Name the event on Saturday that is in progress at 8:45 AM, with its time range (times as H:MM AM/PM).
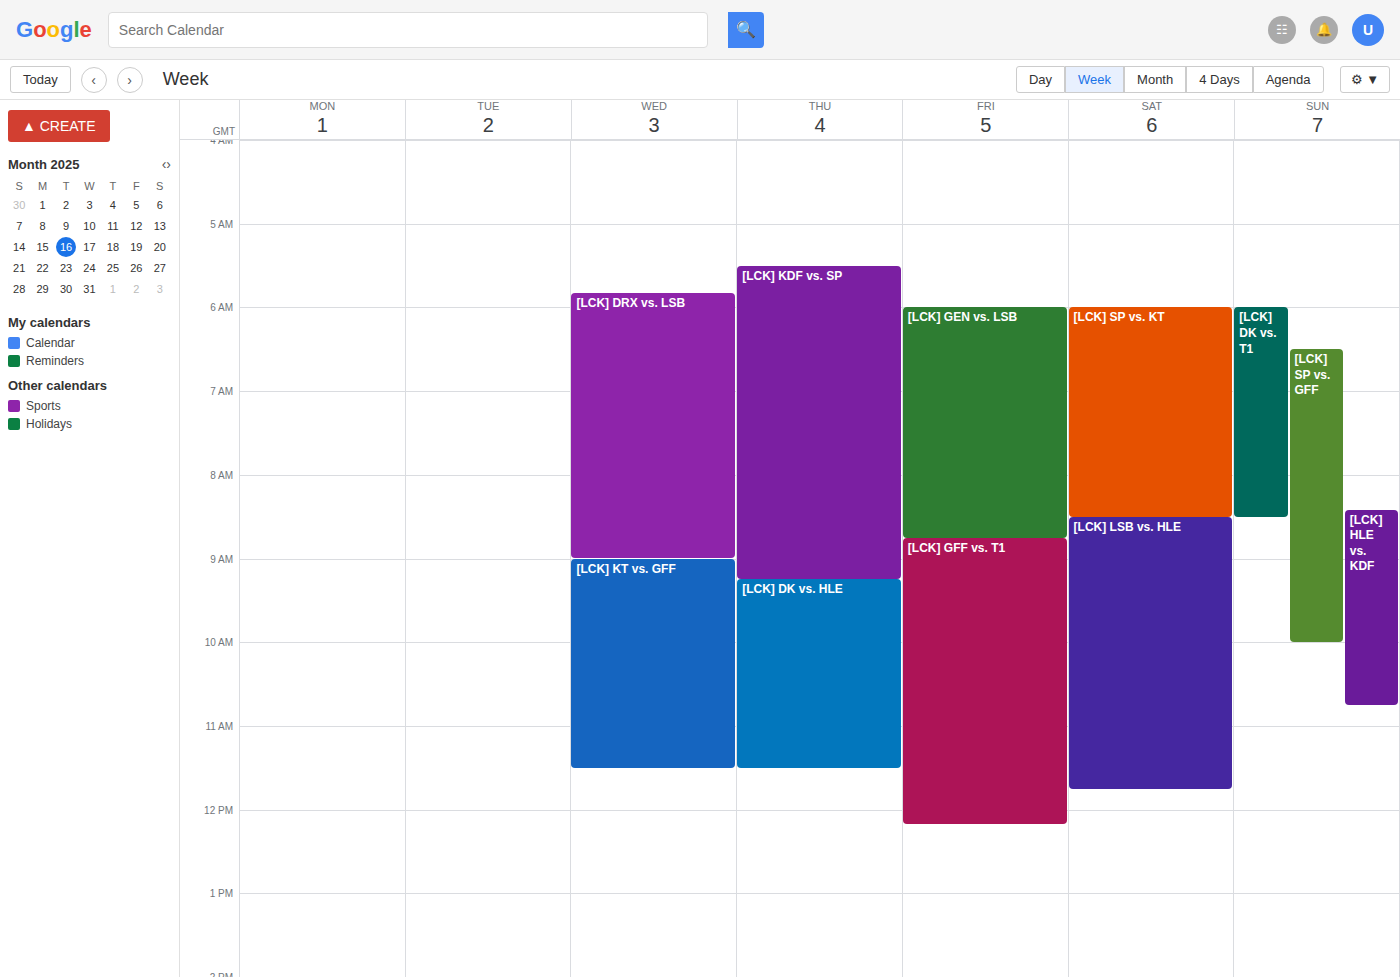
"[LCK] LSB vs. HLE", 8:30 AM to 11:45 AM